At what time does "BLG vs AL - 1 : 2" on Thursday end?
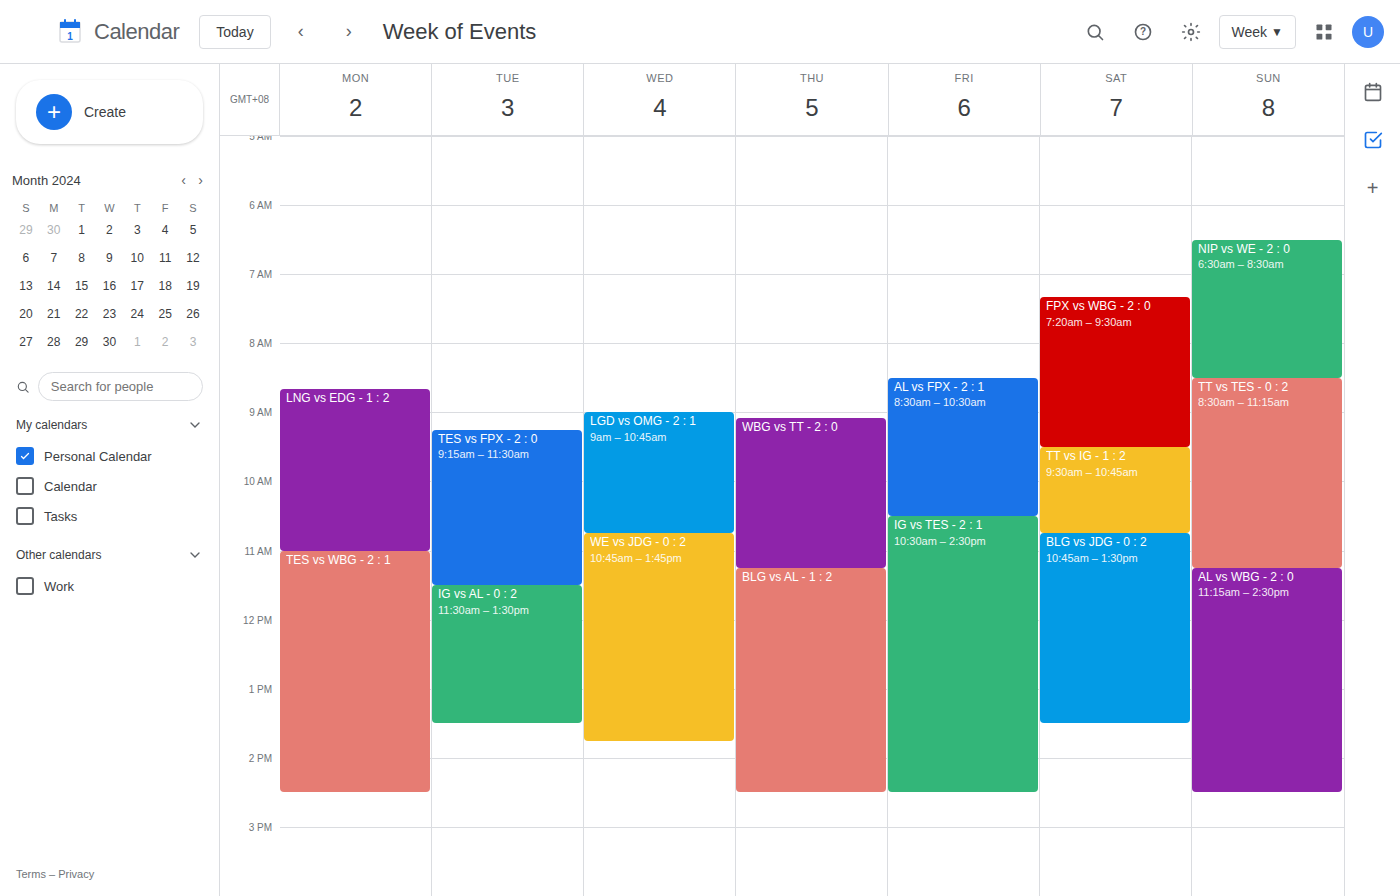
2:30 PM